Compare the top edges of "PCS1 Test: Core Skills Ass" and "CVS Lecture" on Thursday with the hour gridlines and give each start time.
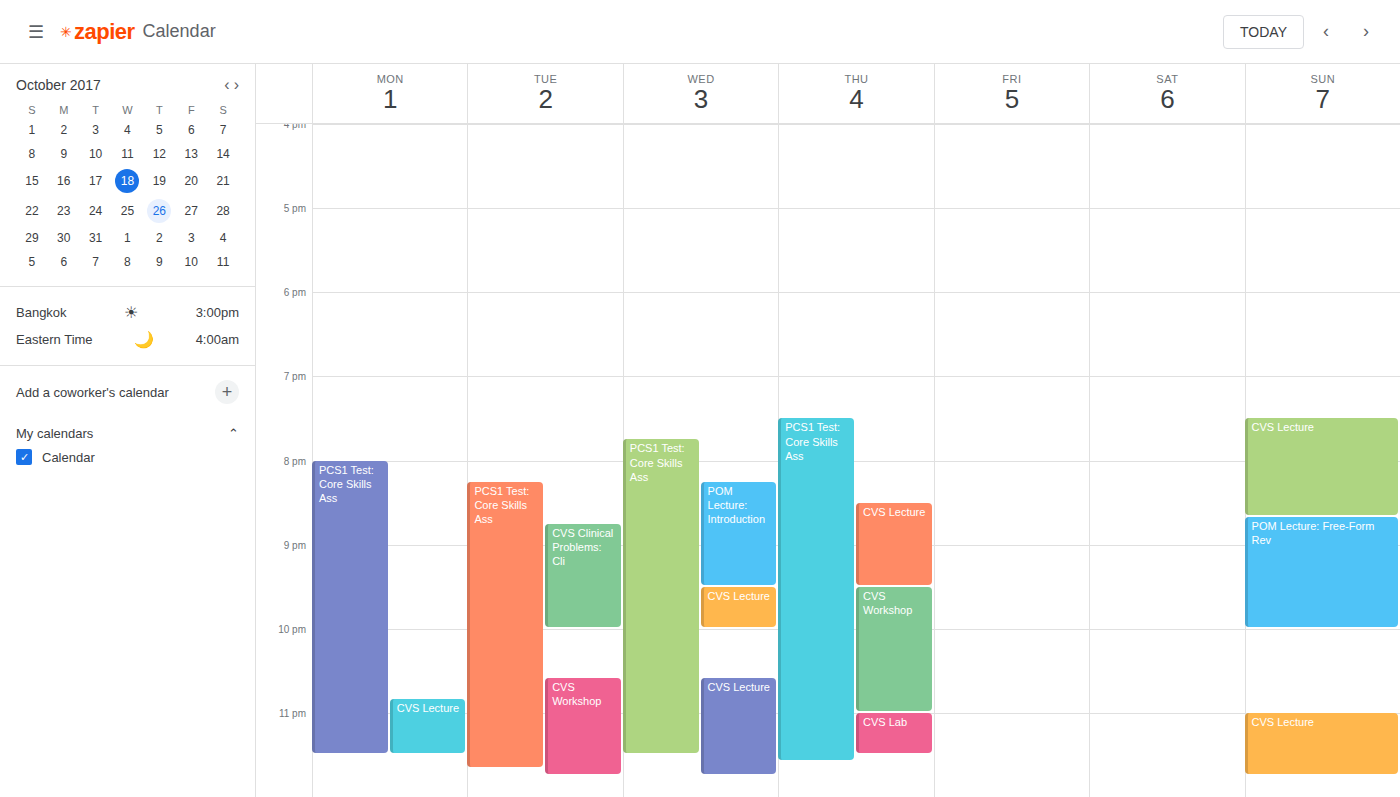
"PCS1 Test: Core Skills Ass": 7:30 PM, halfway between the 7 PM and 8 PM lines. "CVS Lecture": 8:30 PM, halfway between the 8 PM and 9 PM lines.